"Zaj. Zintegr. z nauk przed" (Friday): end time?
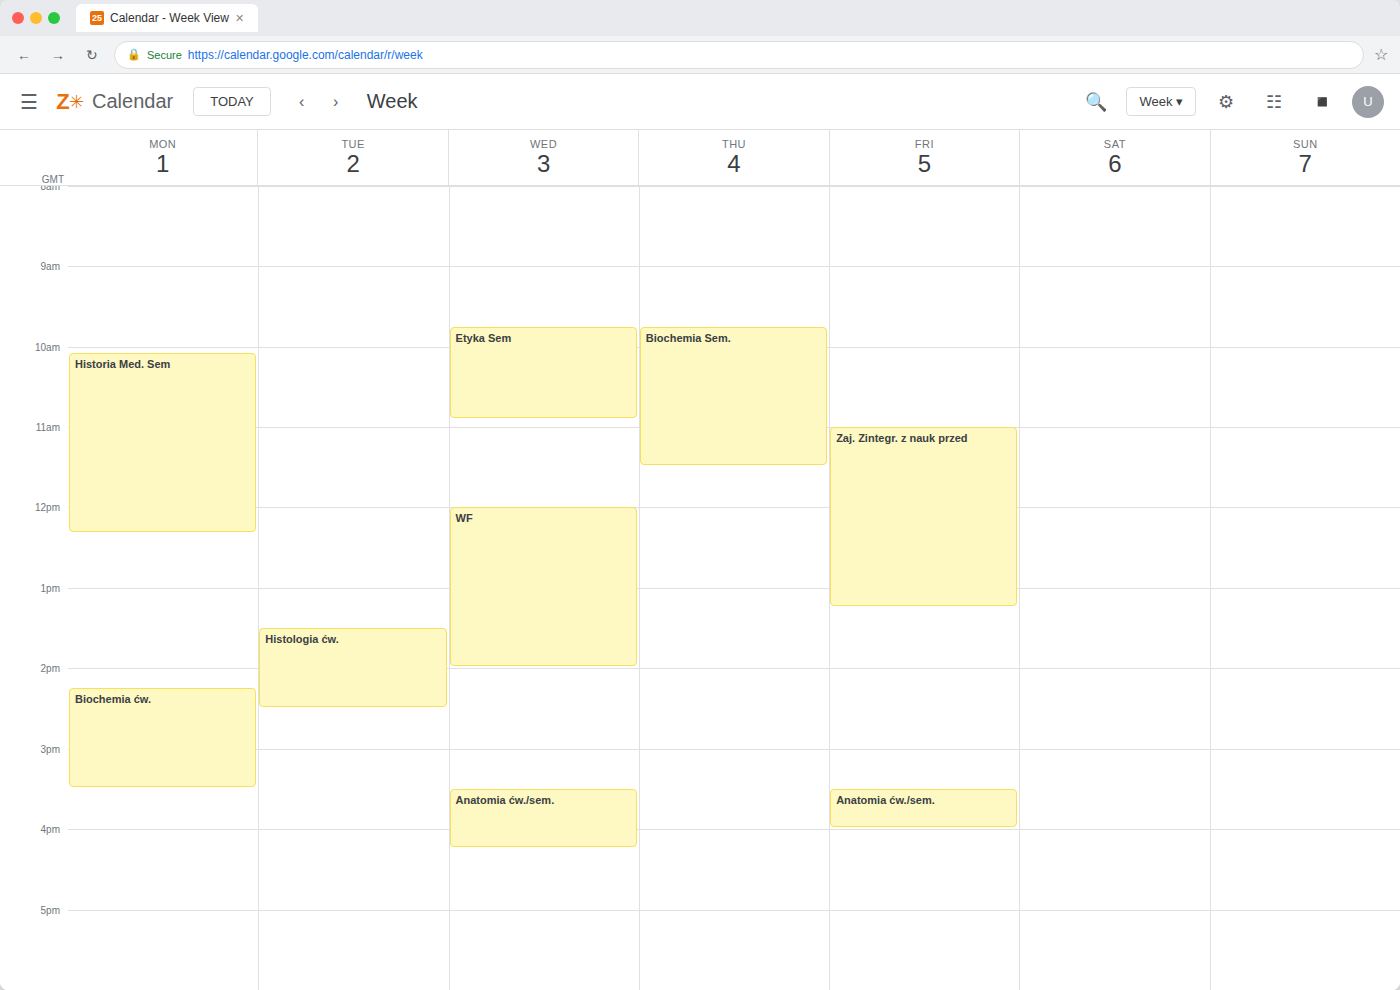
1:15 PM